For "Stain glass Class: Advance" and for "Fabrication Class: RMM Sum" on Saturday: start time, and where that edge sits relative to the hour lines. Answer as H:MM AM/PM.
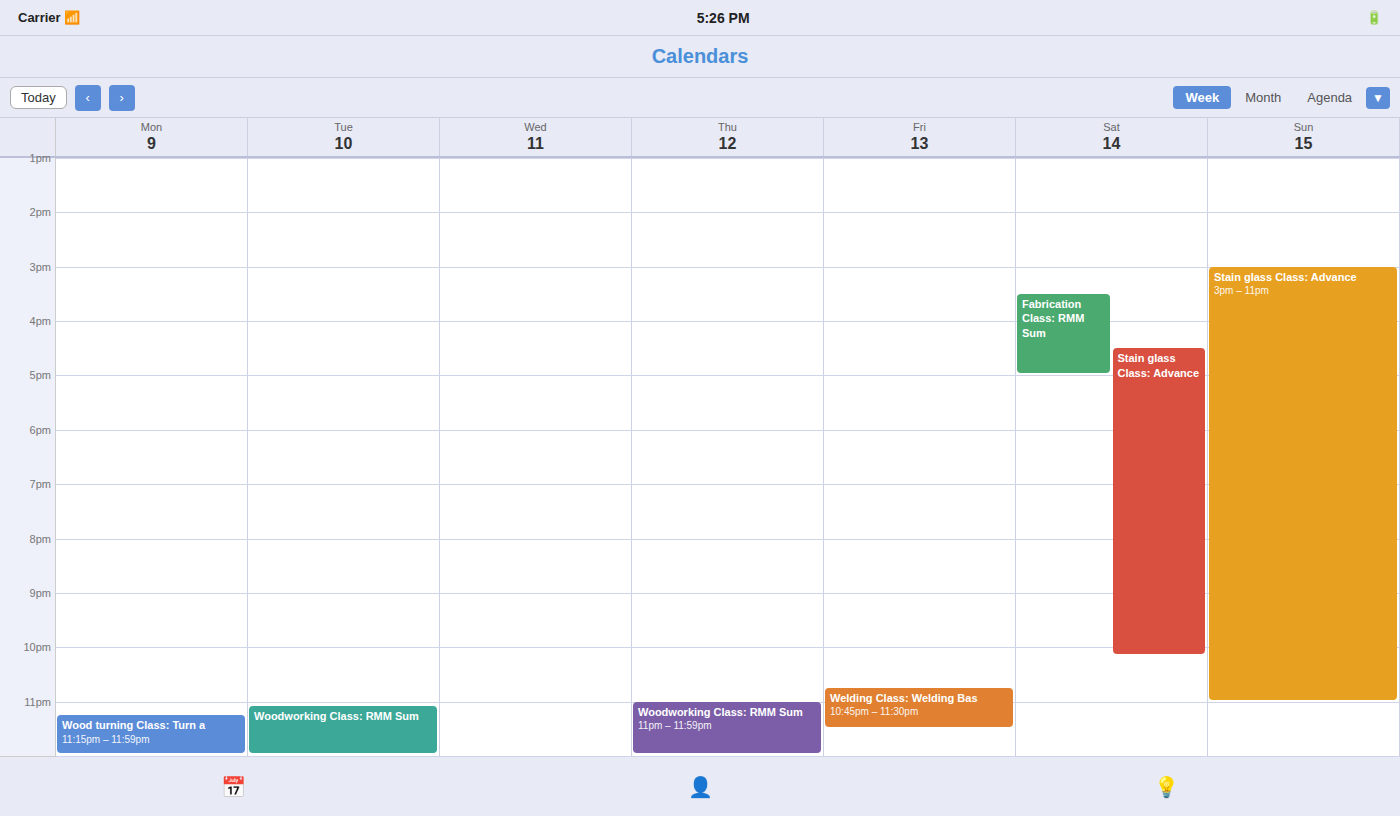
"Stain glass Class: Advance": 4:30 PM, halfway between the 4 PM and 5 PM lines. "Fabrication Class: RMM Sum": 3:30 PM, halfway between the 3 PM and 4 PM lines.